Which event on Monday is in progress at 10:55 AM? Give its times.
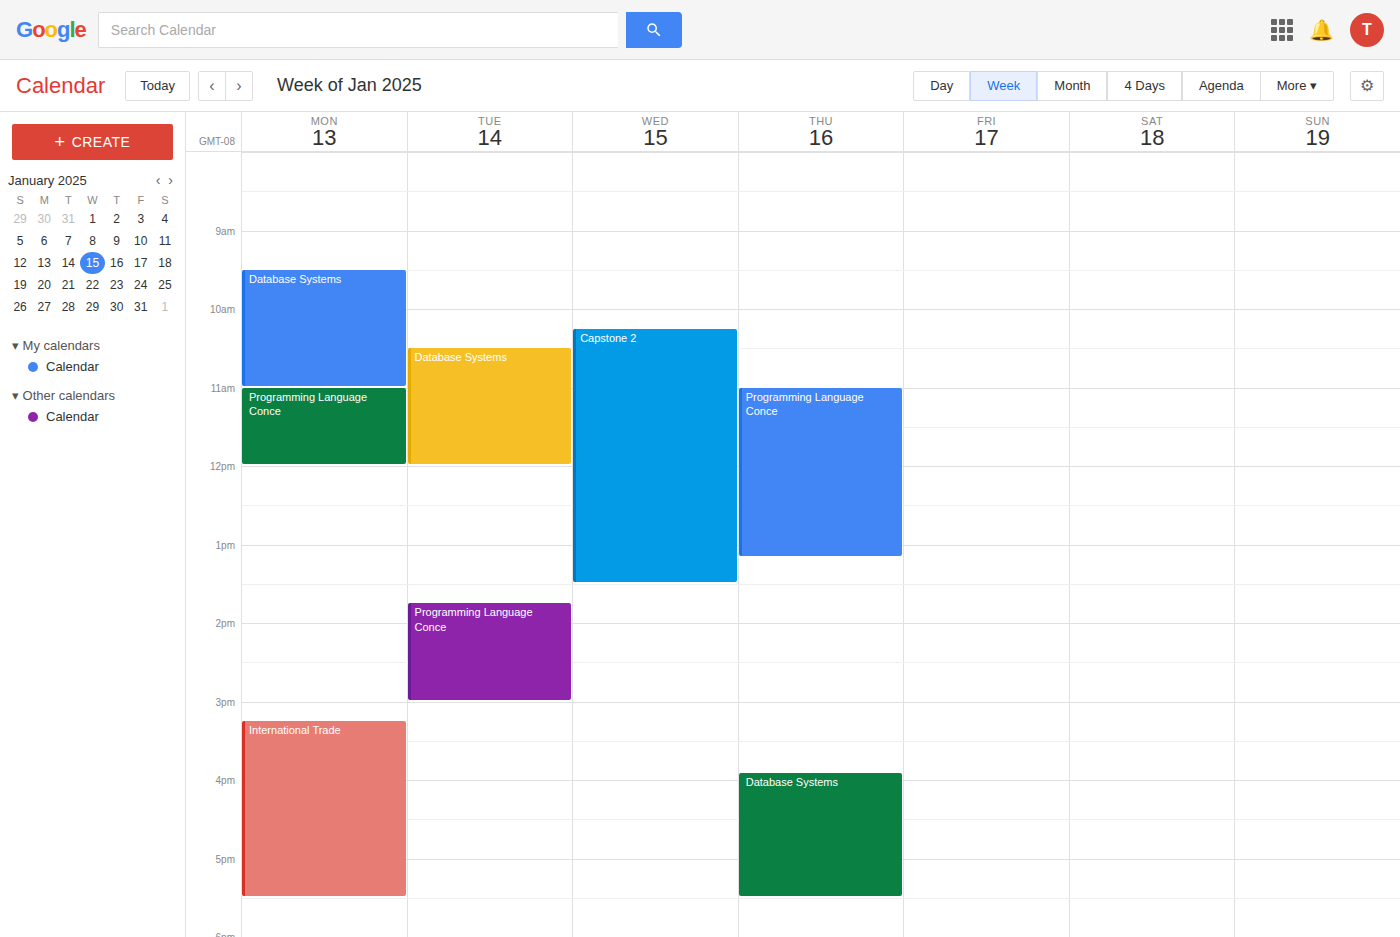
"Database Systems", 9:30 AM to 11:00 AM